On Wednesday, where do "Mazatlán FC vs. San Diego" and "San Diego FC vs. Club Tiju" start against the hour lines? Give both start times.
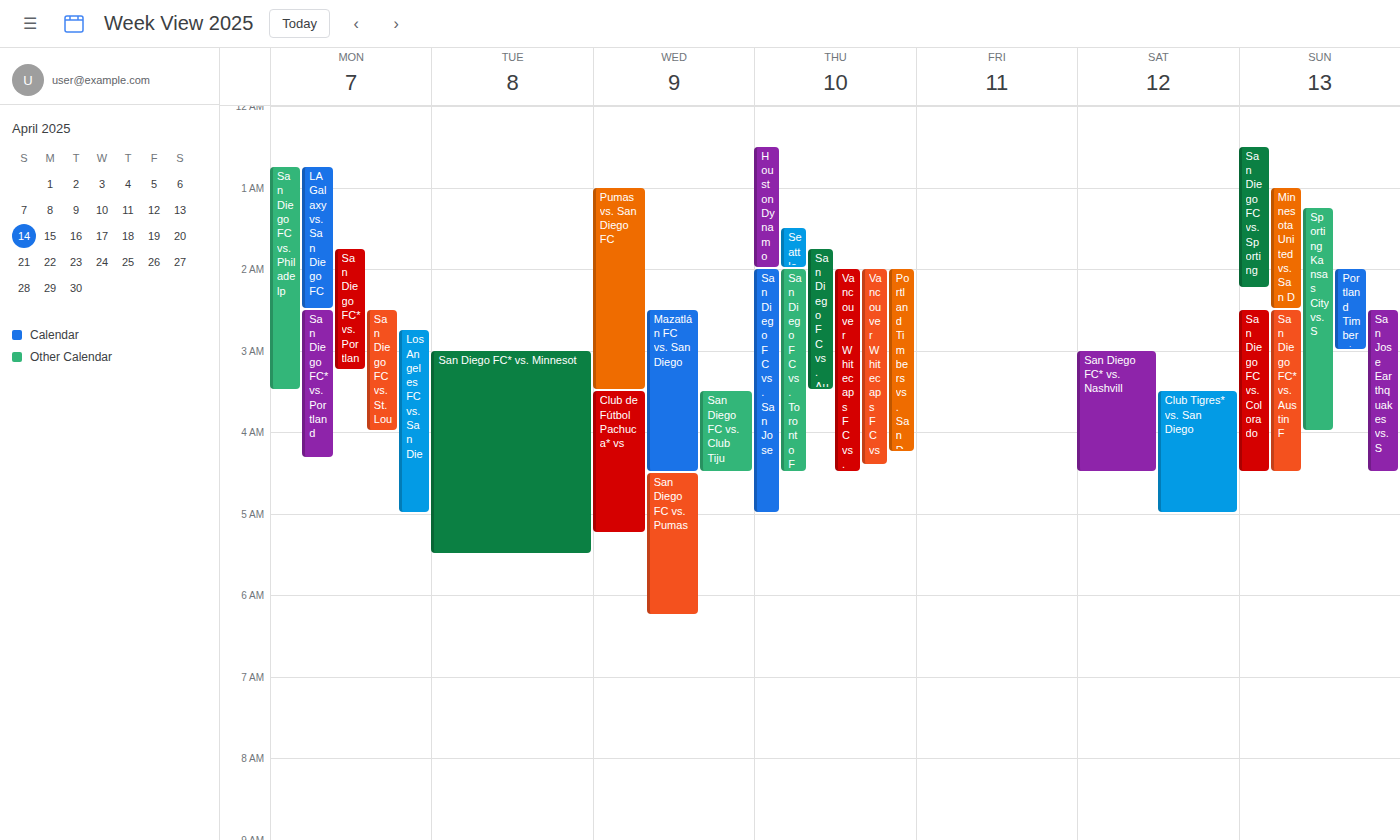
"Mazatlán FC vs. San Diego": 2:30 AM, halfway between the 2 AM and 3 AM lines. "San Diego FC vs. Club Tiju": 3:30 AM, halfway between the 3 AM and 4 AM lines.